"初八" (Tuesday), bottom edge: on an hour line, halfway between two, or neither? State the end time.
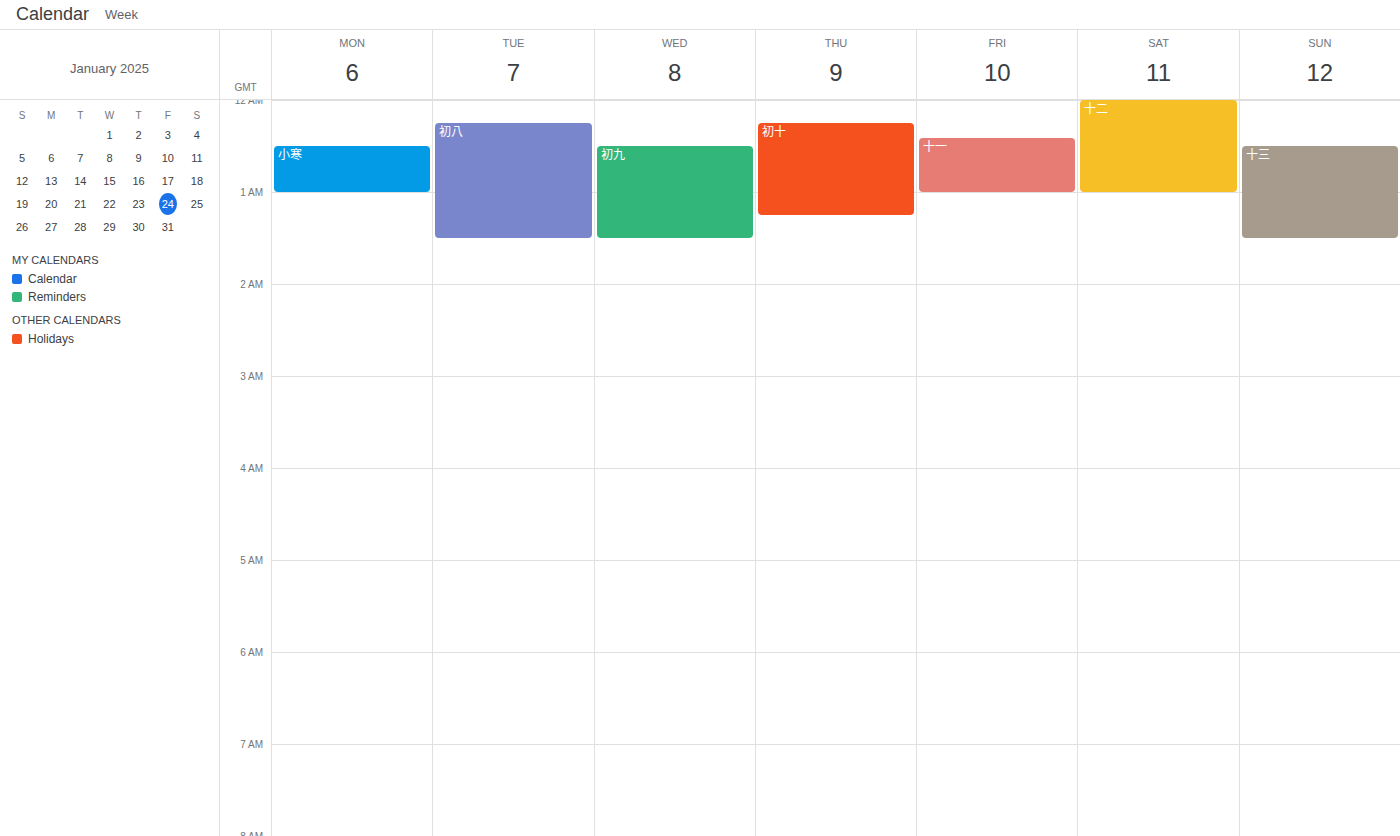
1:30 AM -- halfway between the 1 AM and 2 AM lines.